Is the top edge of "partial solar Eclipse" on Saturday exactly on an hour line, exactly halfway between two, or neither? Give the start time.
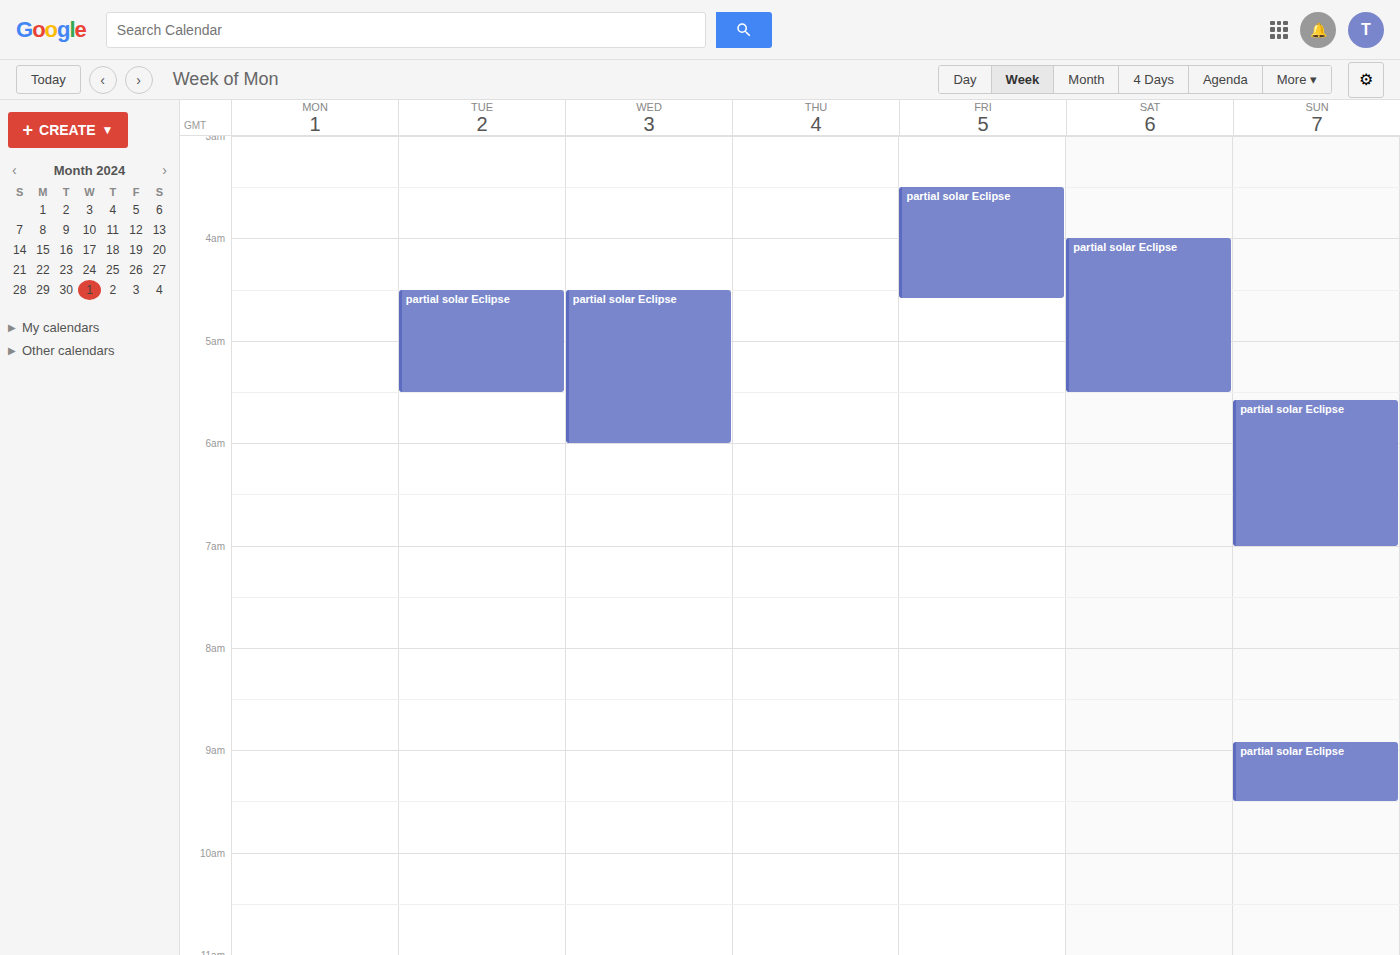
4:00 AM -- exactly on the 4 AM line.